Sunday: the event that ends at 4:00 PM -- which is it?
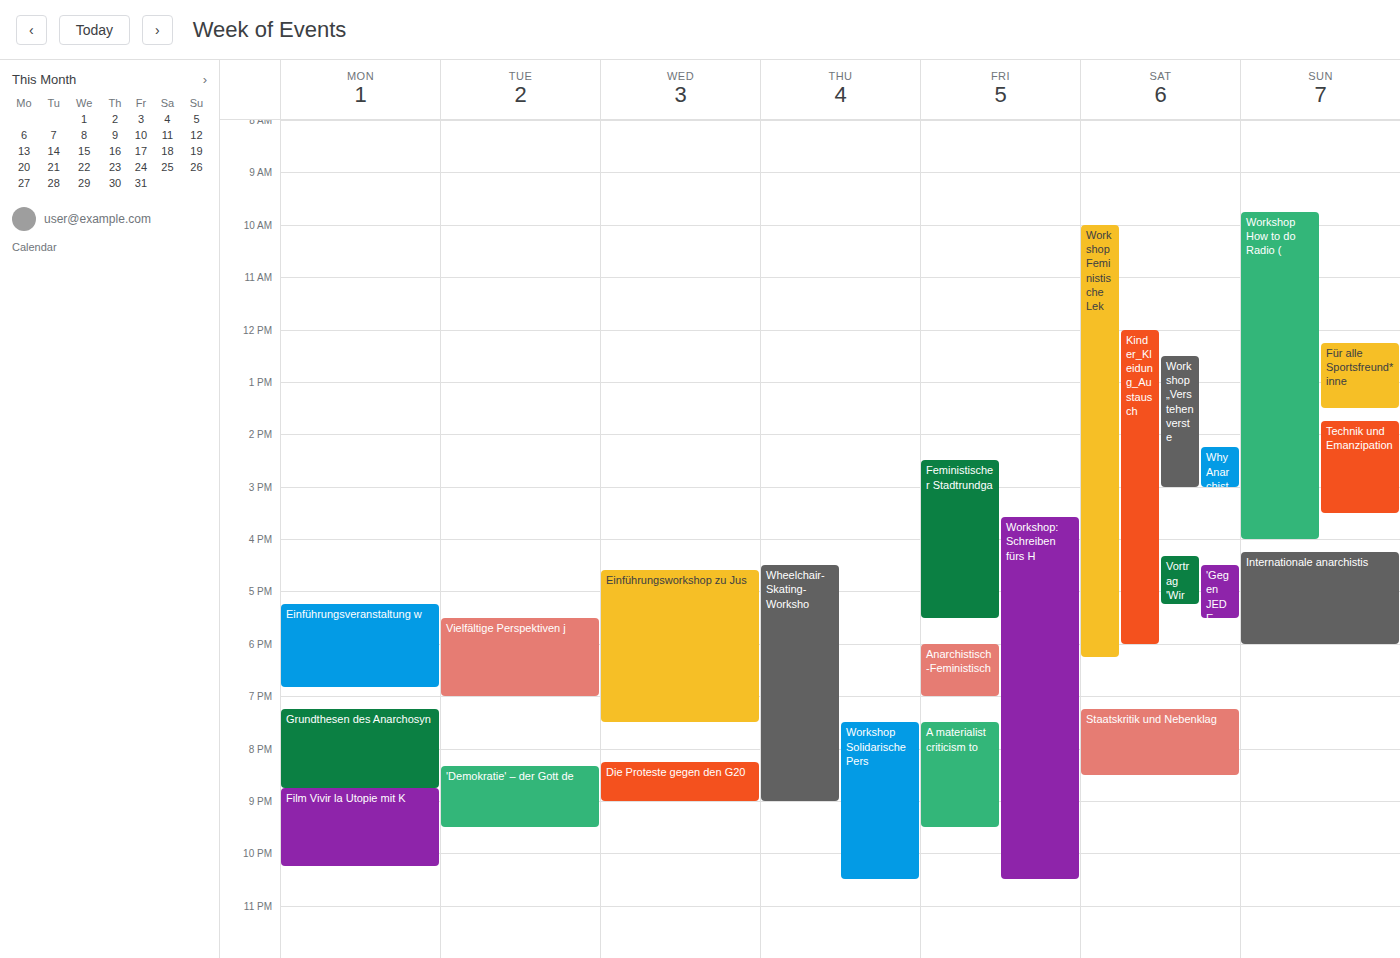
"Workshop How to do Radio ("